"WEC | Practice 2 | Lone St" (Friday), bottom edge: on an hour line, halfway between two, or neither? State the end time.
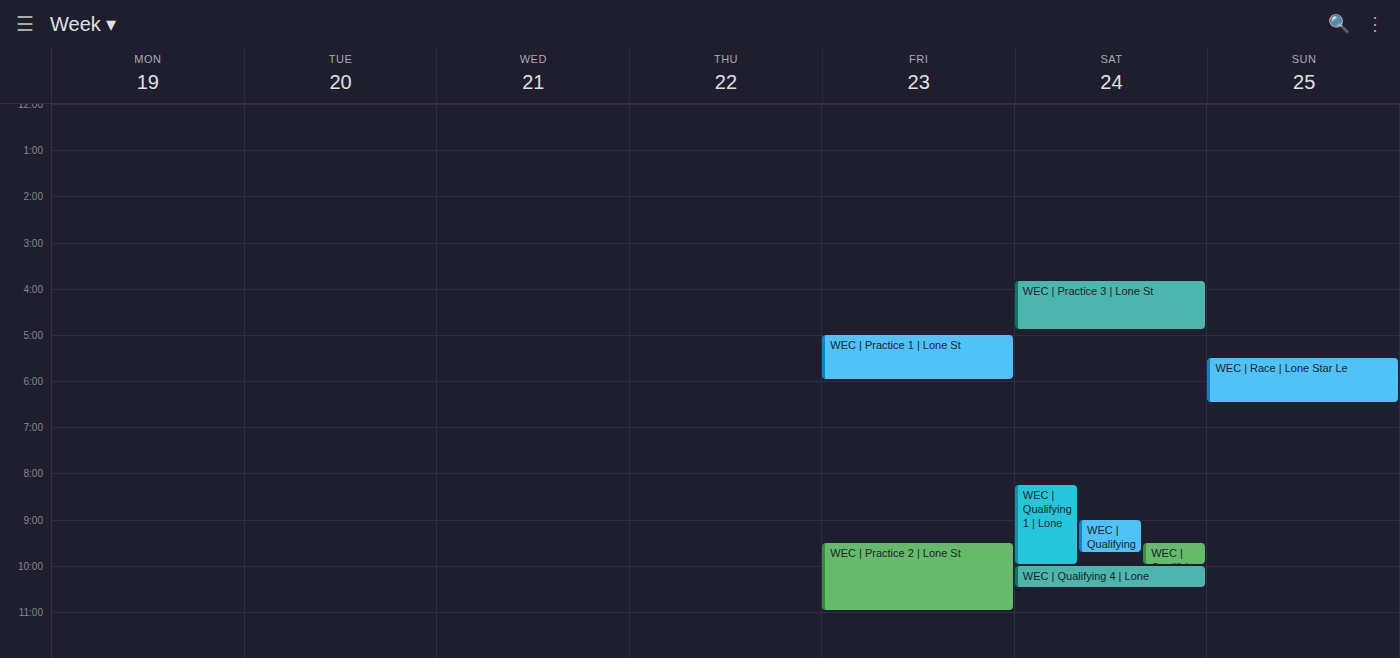
11:00 PM -- exactly on the 11 PM line.